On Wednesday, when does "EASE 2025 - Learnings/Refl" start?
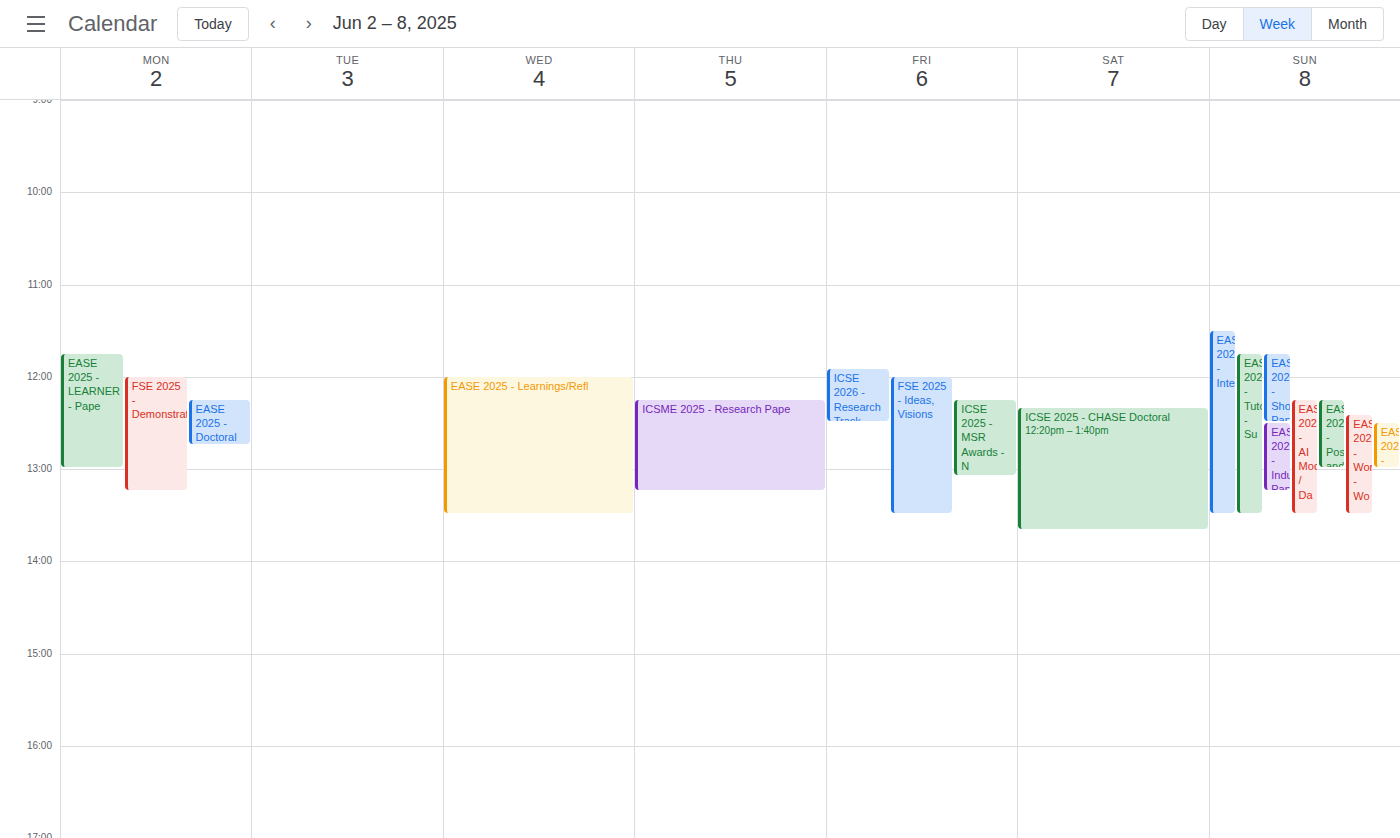
12:00 PM